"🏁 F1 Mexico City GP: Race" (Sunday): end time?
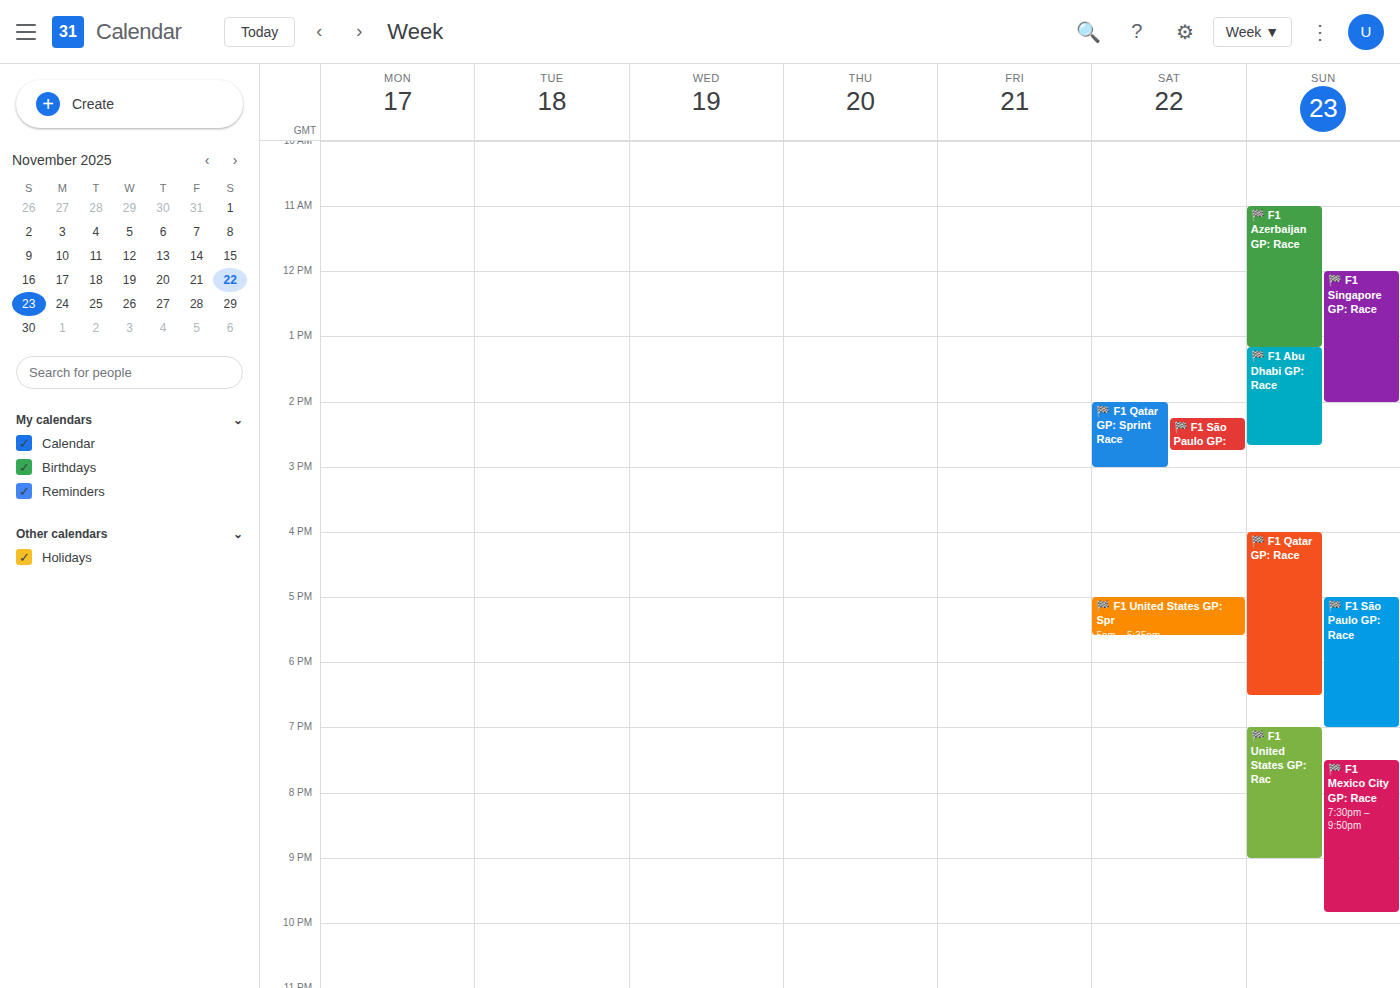
9:50 PM